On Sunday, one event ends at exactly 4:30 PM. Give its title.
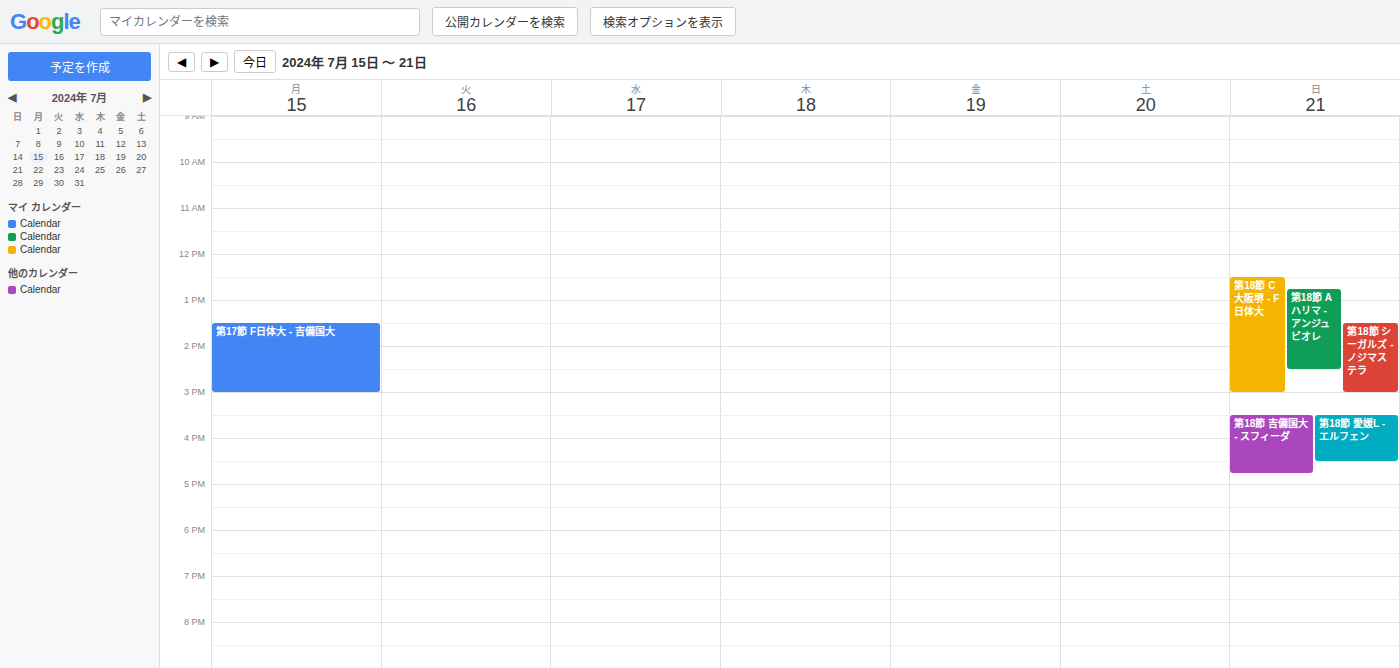
"第18節 愛媛L - エルフェン"